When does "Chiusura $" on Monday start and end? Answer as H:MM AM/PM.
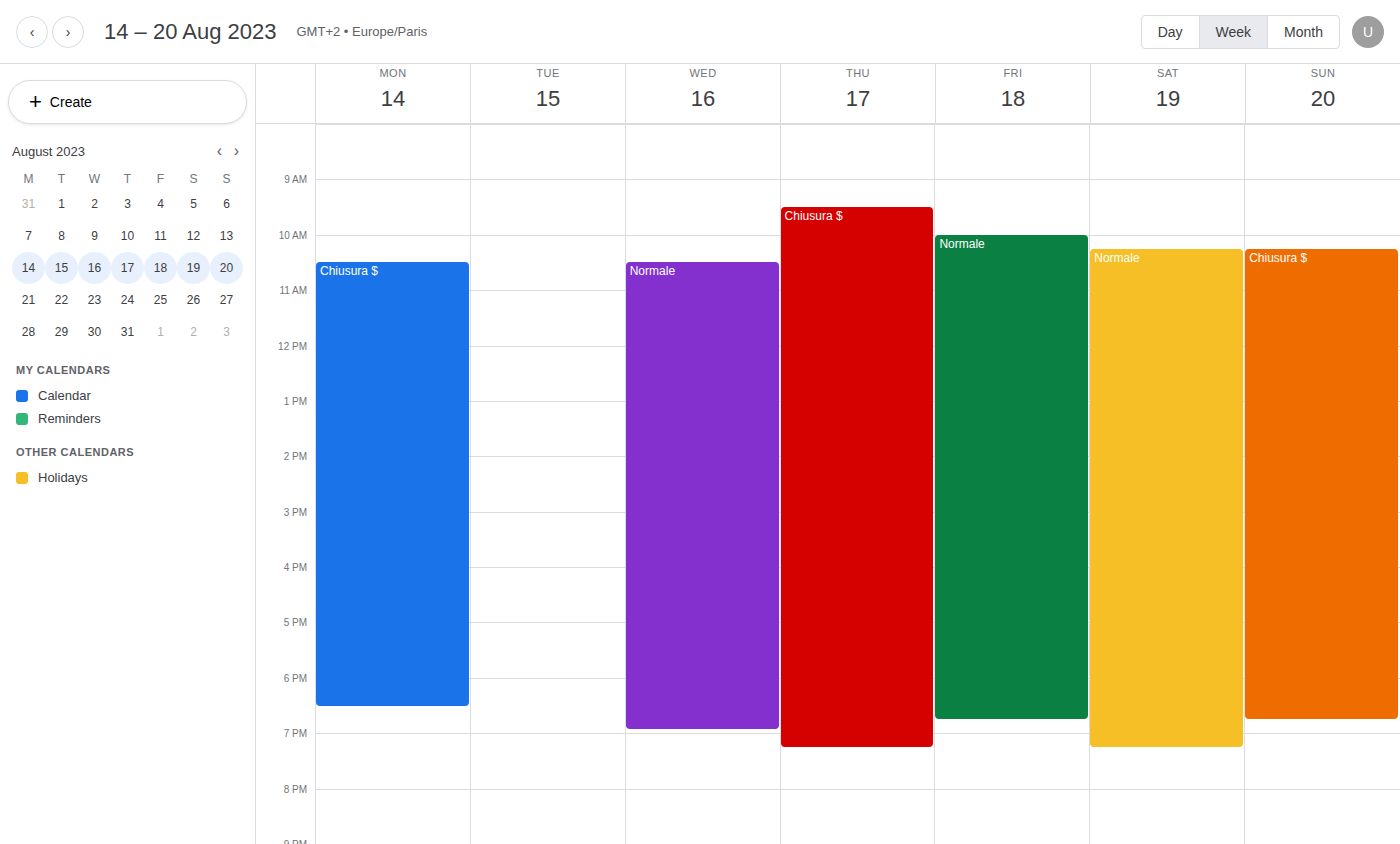
10:30 AM to 6:30 PM